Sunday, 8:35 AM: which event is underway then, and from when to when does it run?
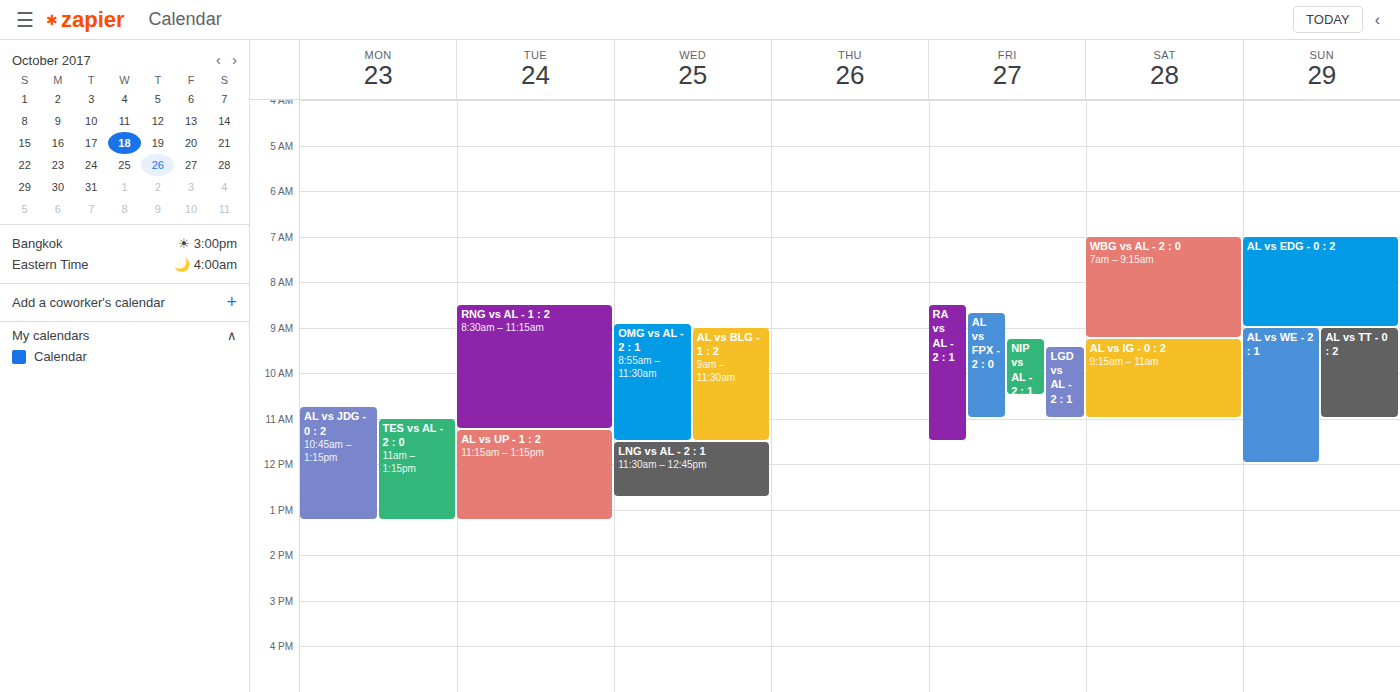
"AL vs EDG - 0 : 2", 7:00 AM to 9:00 AM